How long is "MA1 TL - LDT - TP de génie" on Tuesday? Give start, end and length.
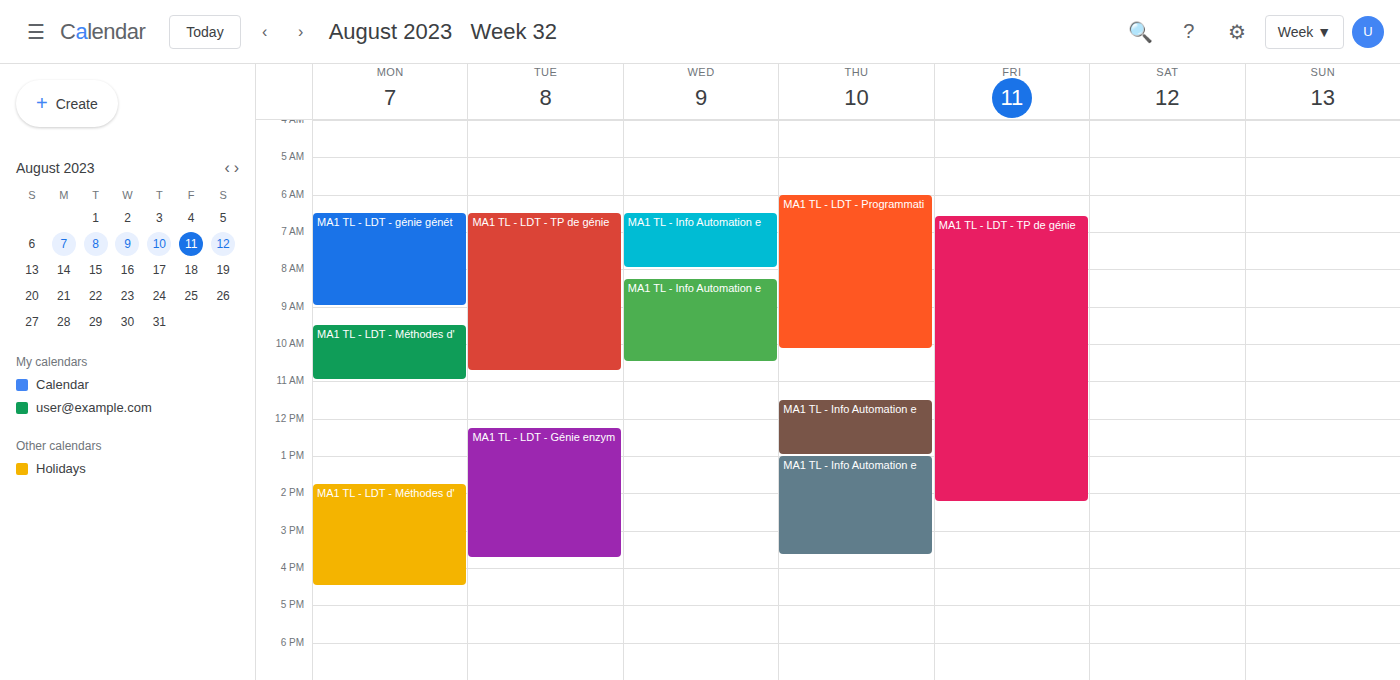
6:30 AM to 10:45 AM, 4 hours 15 minutes